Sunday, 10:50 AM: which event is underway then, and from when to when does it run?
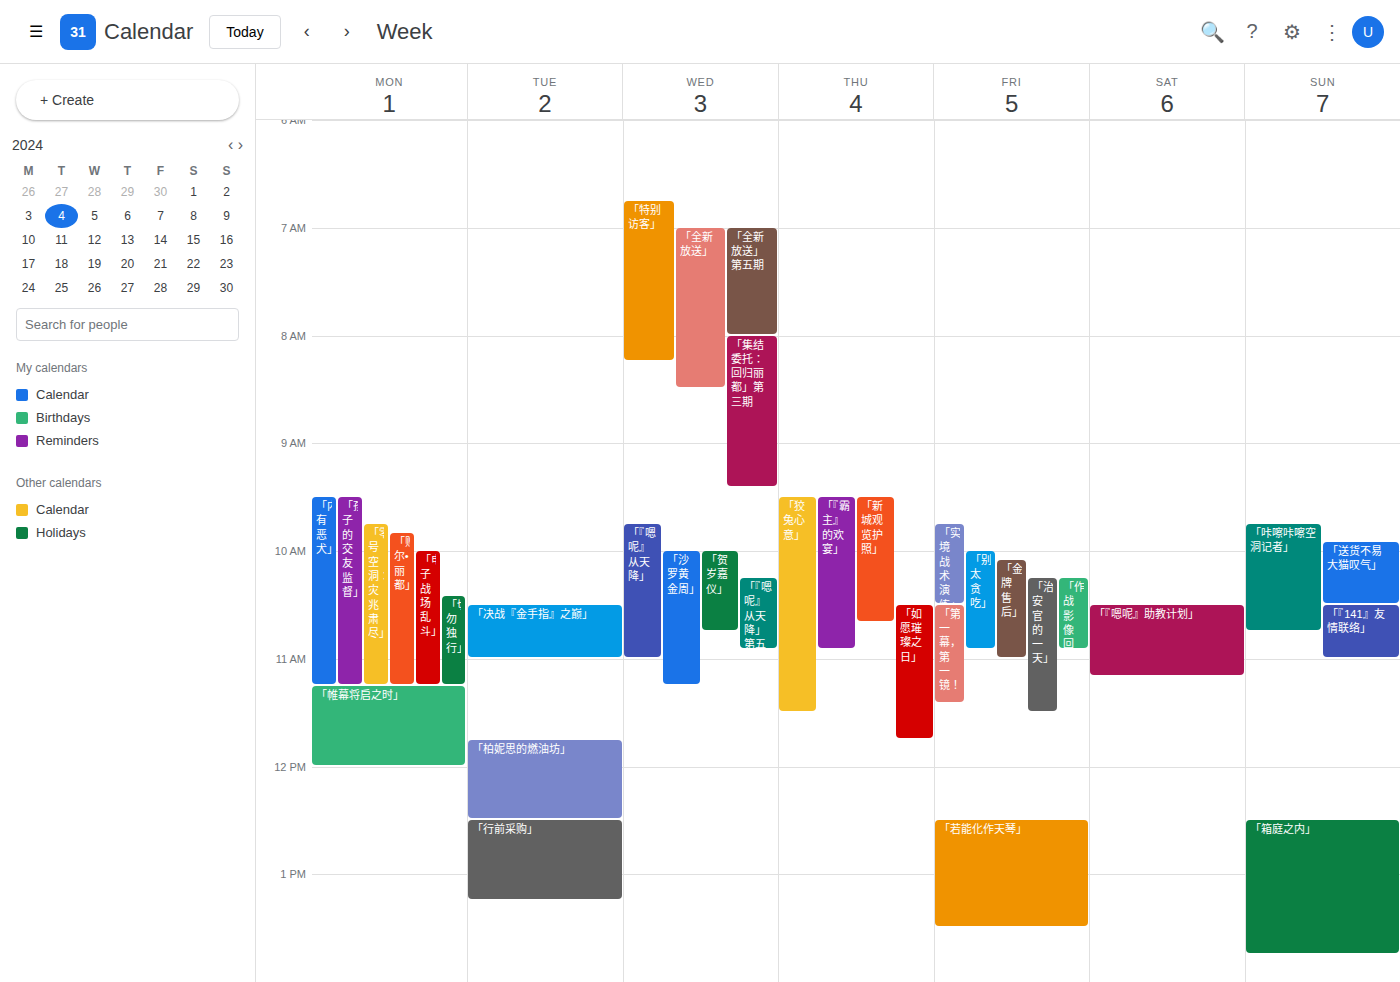
"「『141』友情联络」", 10:30 AM to 11:00 AM